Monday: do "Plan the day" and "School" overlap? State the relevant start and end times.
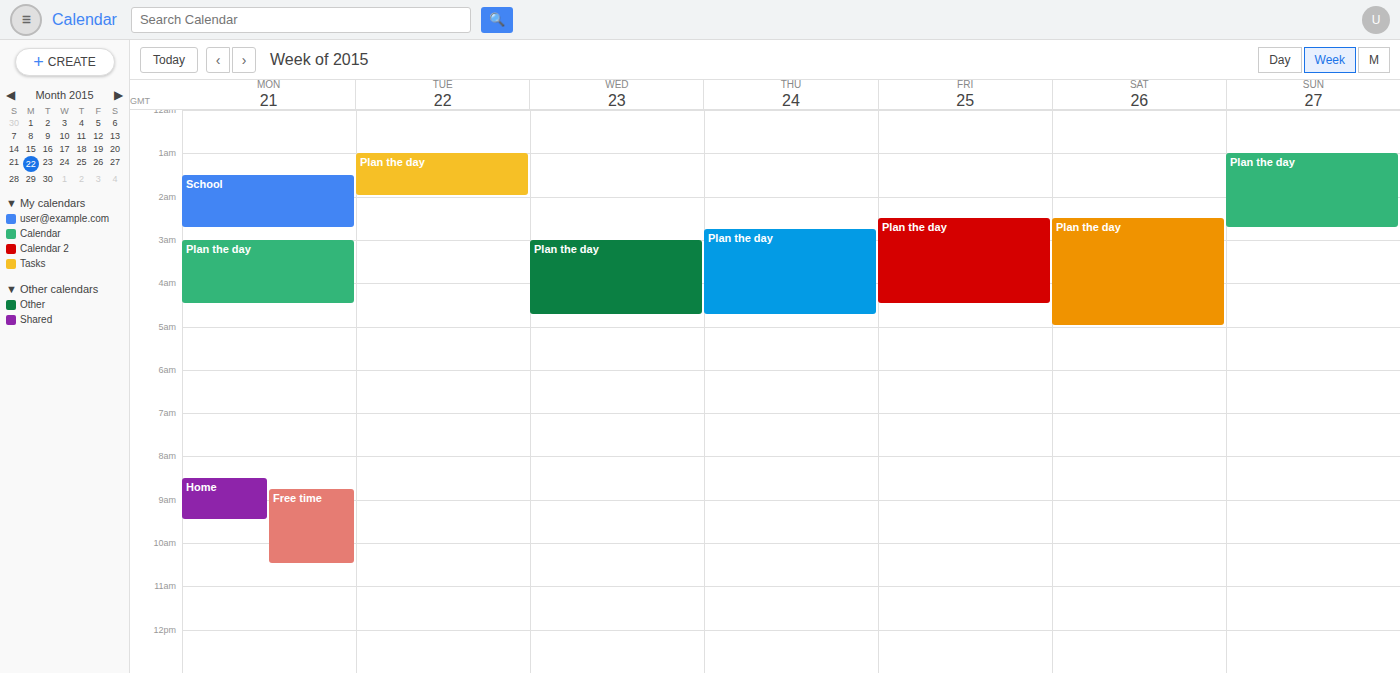
"School" ends at 2:45 AM and "Plan the day" starts at 3:00 AM -- no overlap.